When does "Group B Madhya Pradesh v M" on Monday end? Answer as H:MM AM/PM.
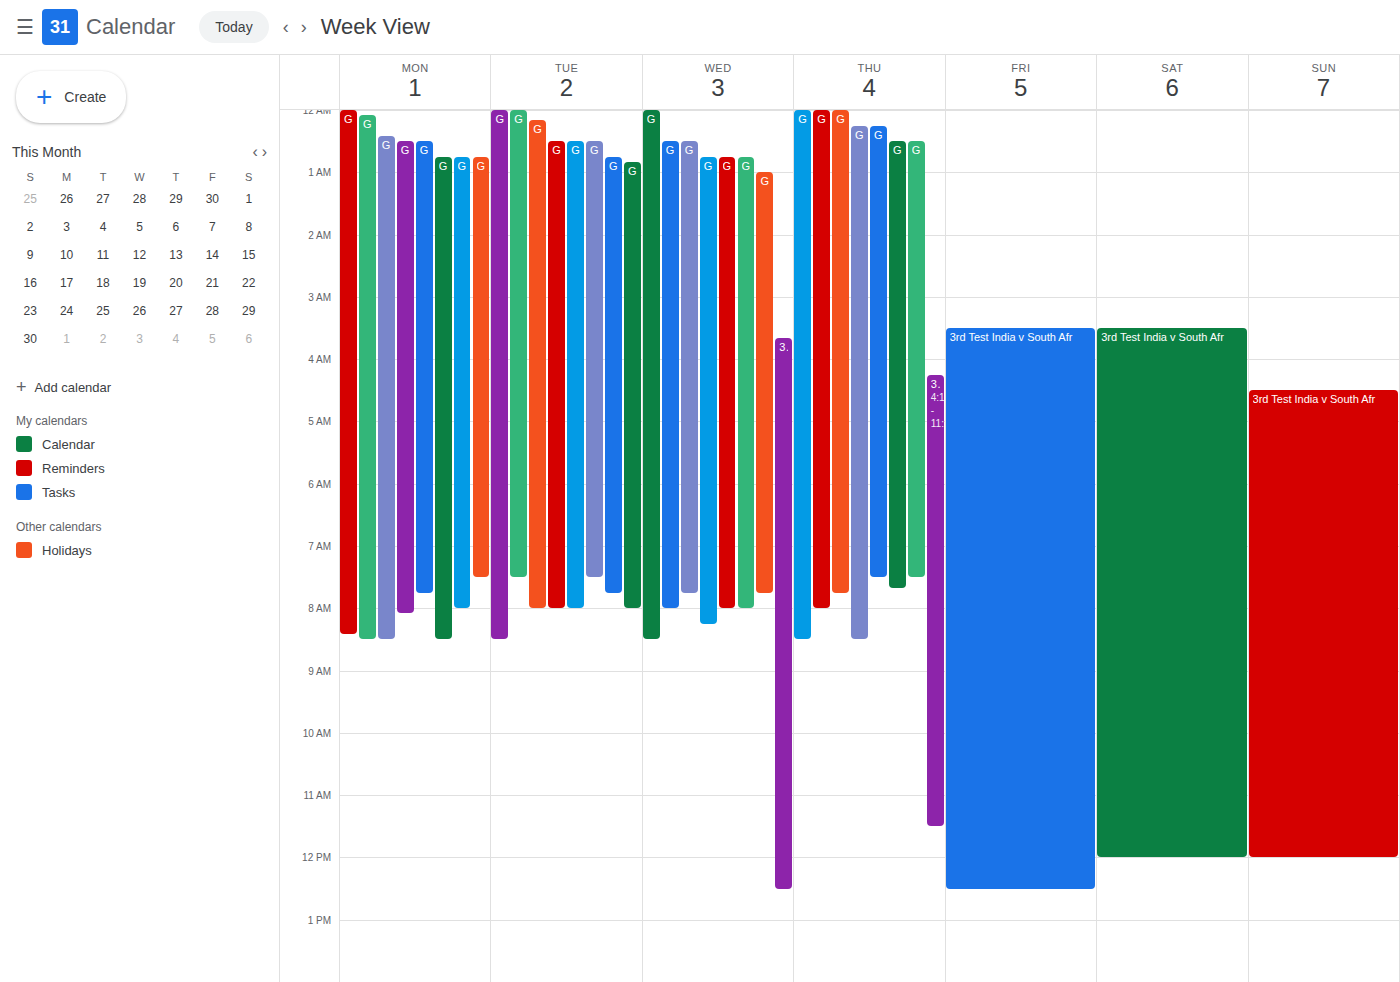
7:30 AM